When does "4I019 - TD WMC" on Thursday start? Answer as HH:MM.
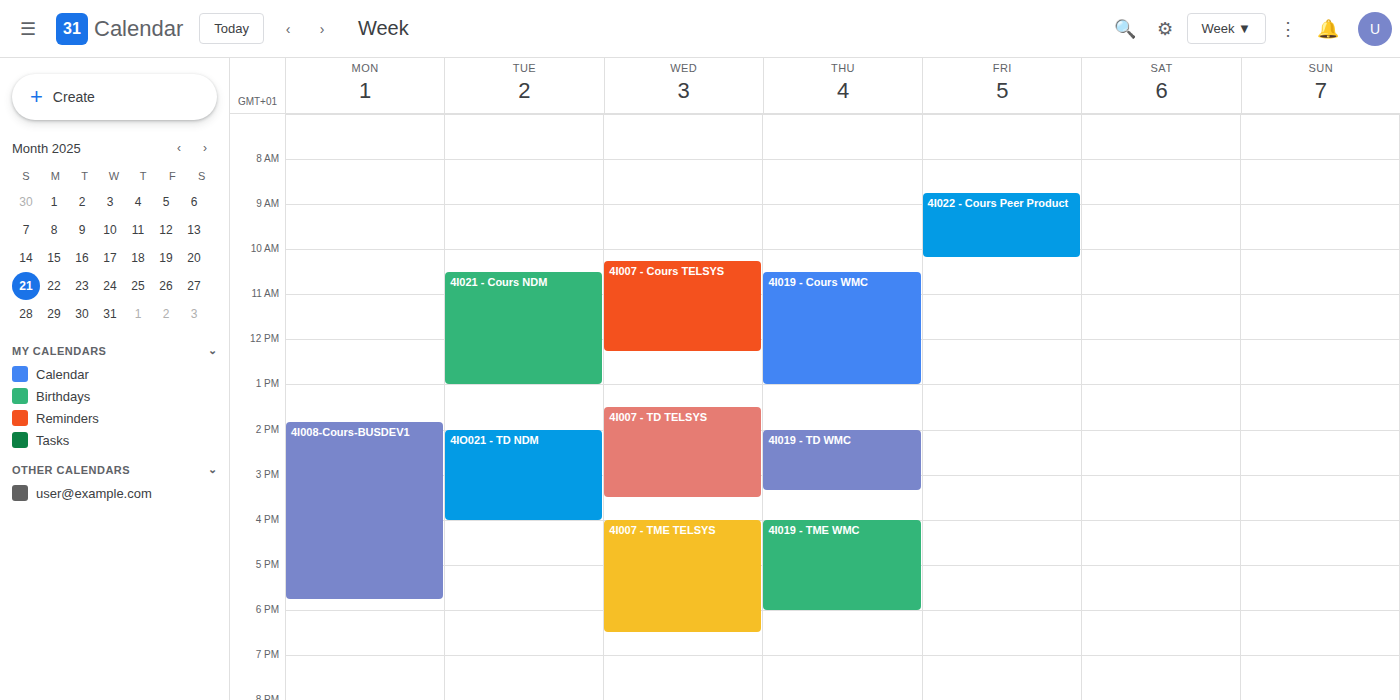
14:00